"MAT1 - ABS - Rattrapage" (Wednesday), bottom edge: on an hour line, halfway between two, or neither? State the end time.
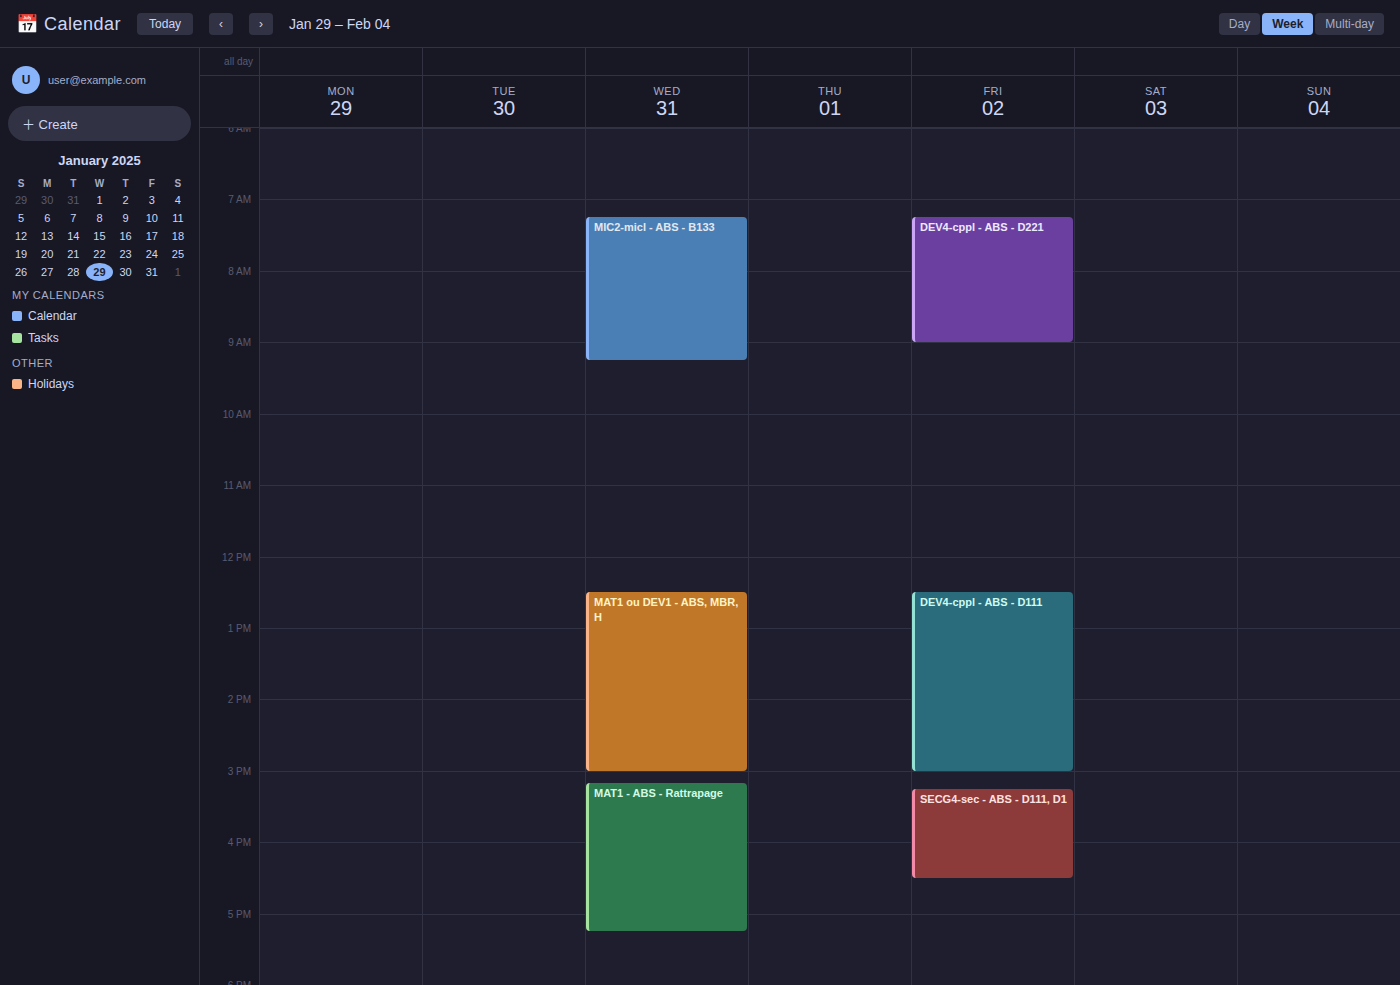
5:15 PM -- neither: a quarter of the way from the 5 PM line to the 6 PM line.